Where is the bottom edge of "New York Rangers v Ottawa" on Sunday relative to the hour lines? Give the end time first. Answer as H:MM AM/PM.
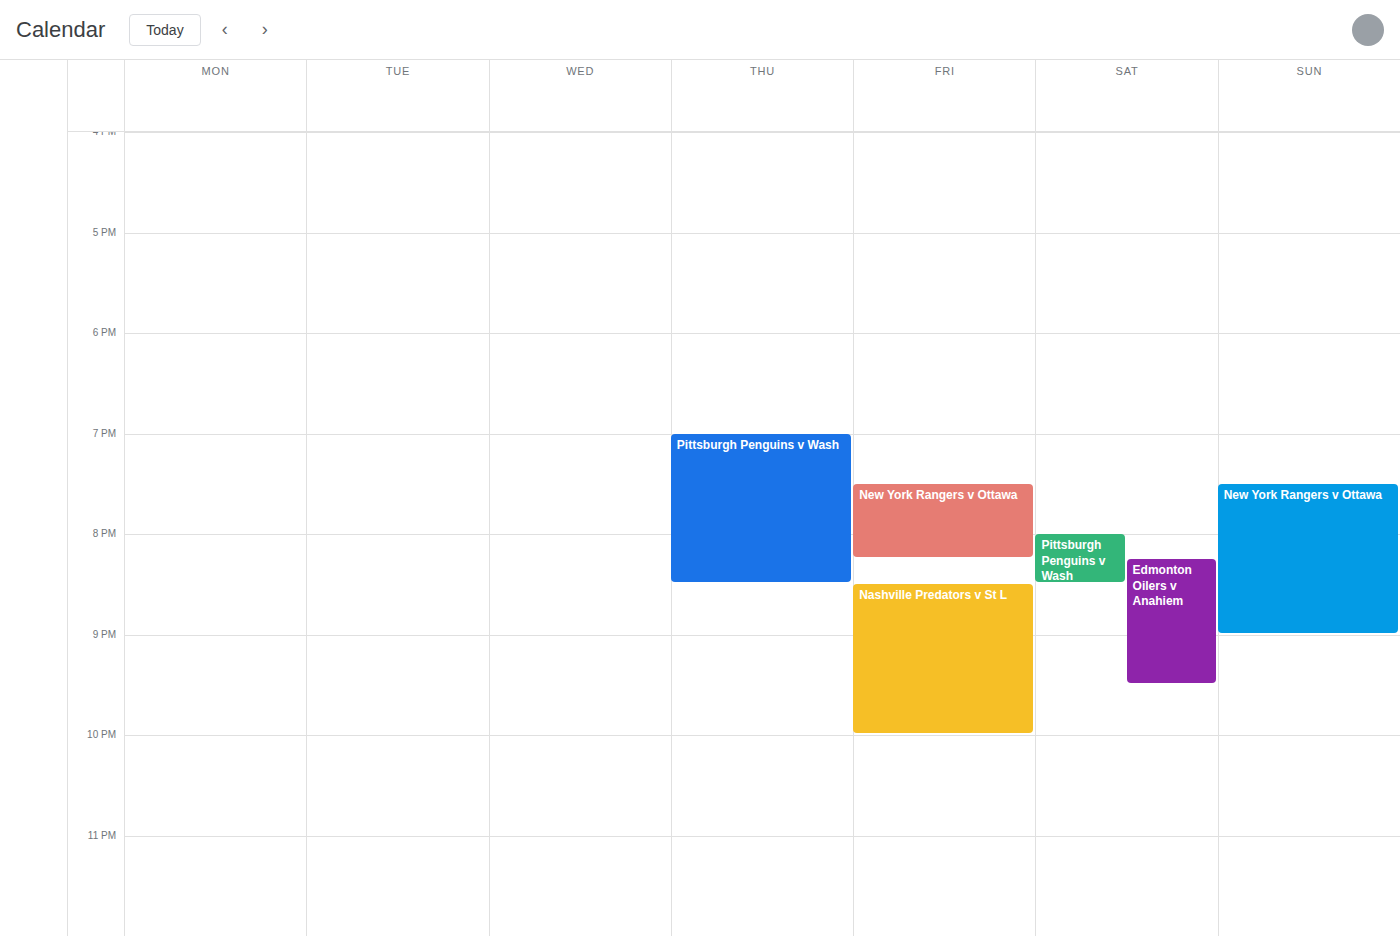
9:00 PM -- exactly on the 9 PM line.